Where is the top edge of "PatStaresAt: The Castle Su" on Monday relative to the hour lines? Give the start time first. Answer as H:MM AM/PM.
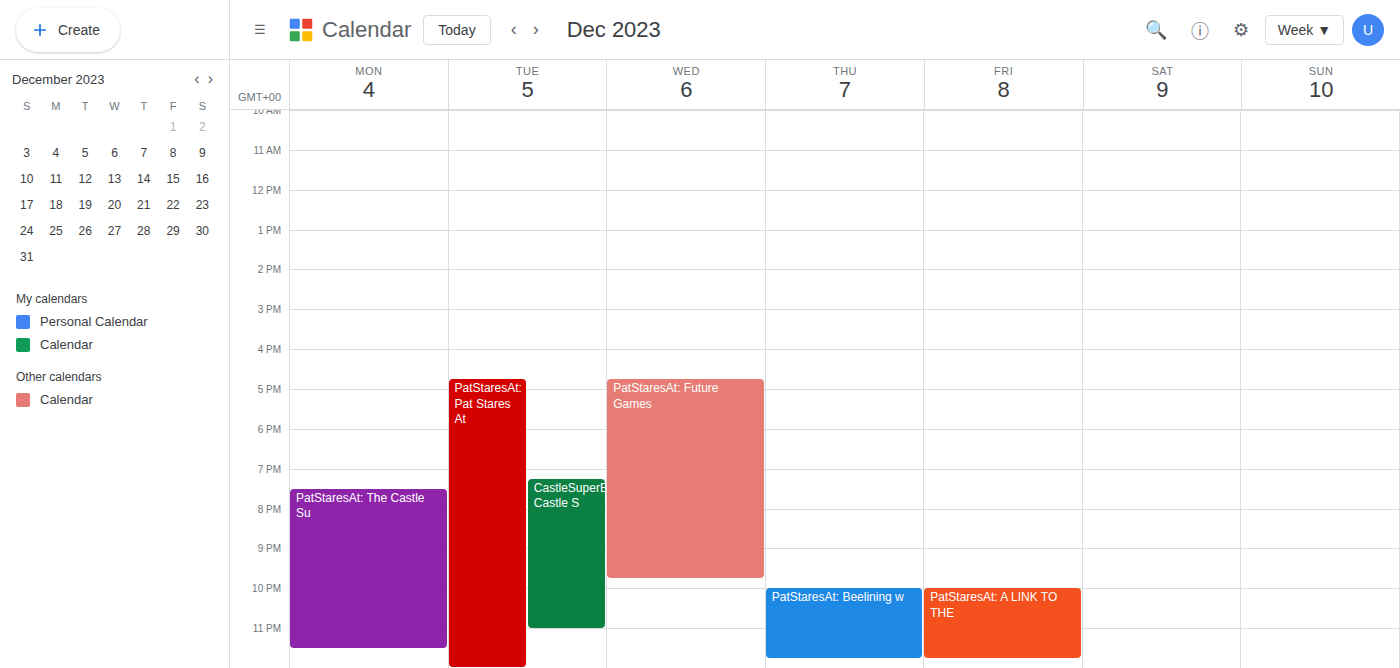
7:30 PM -- halfway between the 7 PM and 8 PM lines.